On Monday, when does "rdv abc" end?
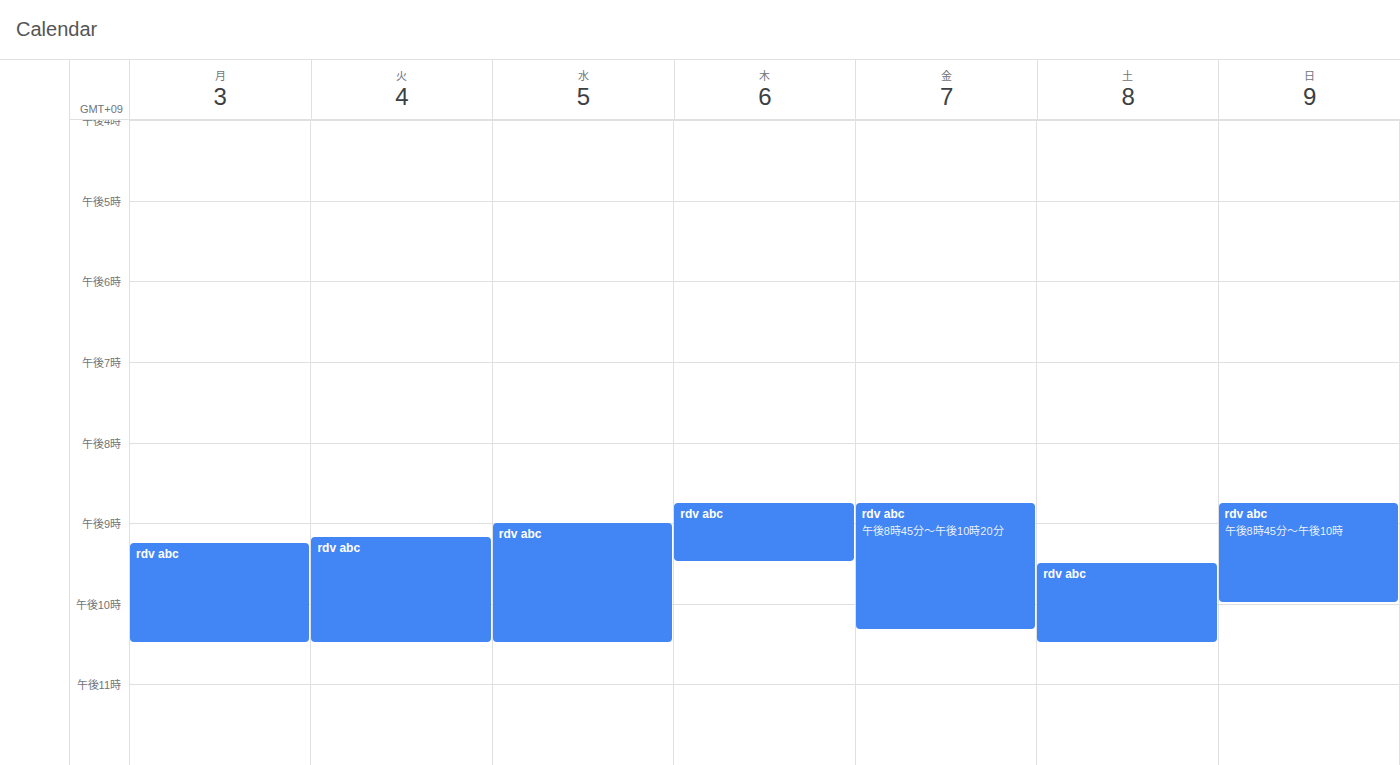
10:30 PM